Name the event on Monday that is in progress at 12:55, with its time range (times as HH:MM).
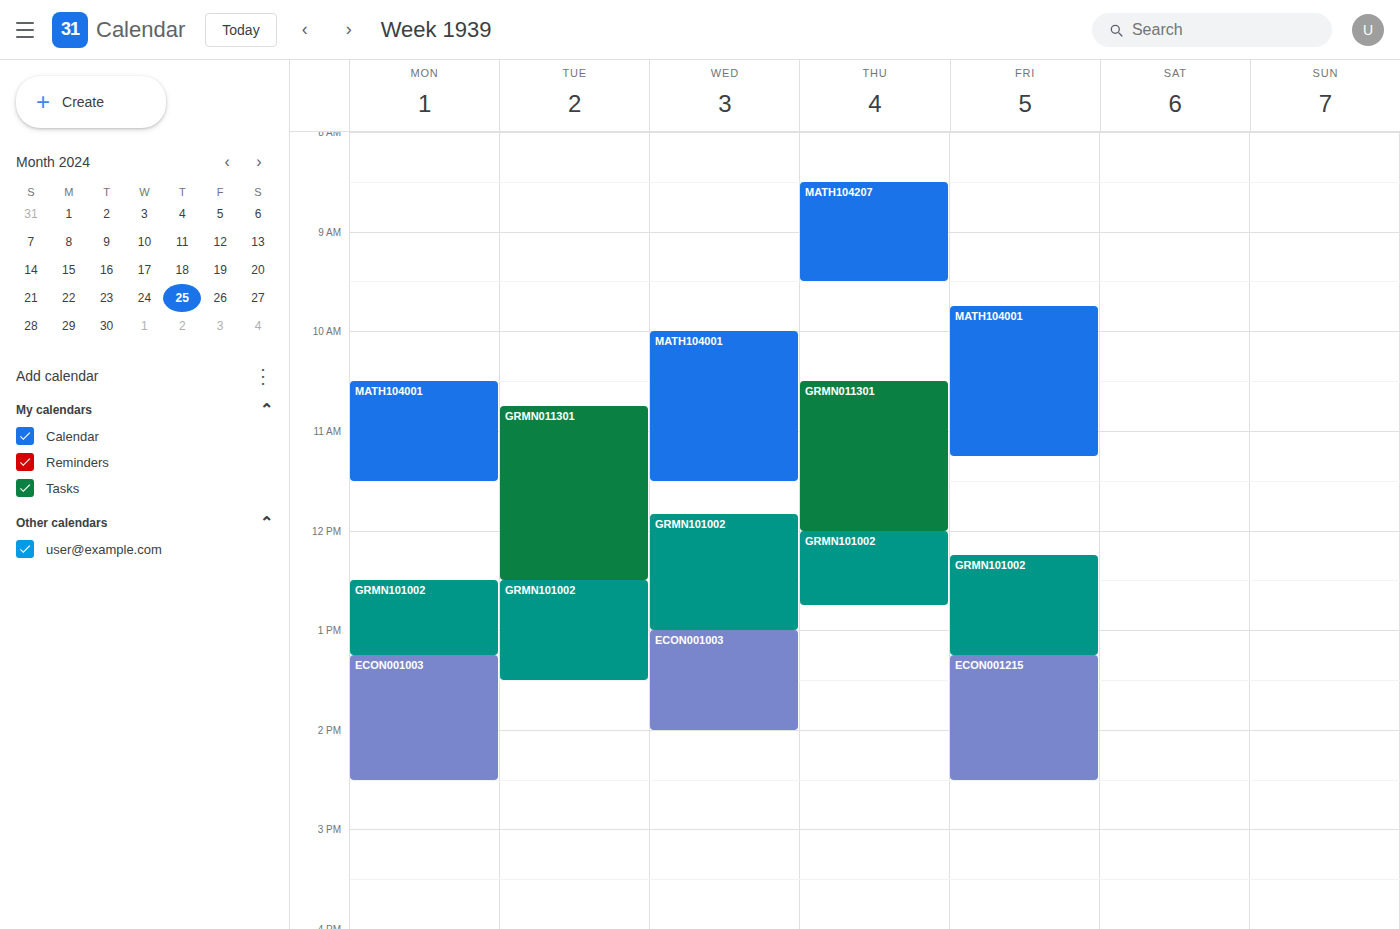
"GRMN101002", 12:30 to 13:15